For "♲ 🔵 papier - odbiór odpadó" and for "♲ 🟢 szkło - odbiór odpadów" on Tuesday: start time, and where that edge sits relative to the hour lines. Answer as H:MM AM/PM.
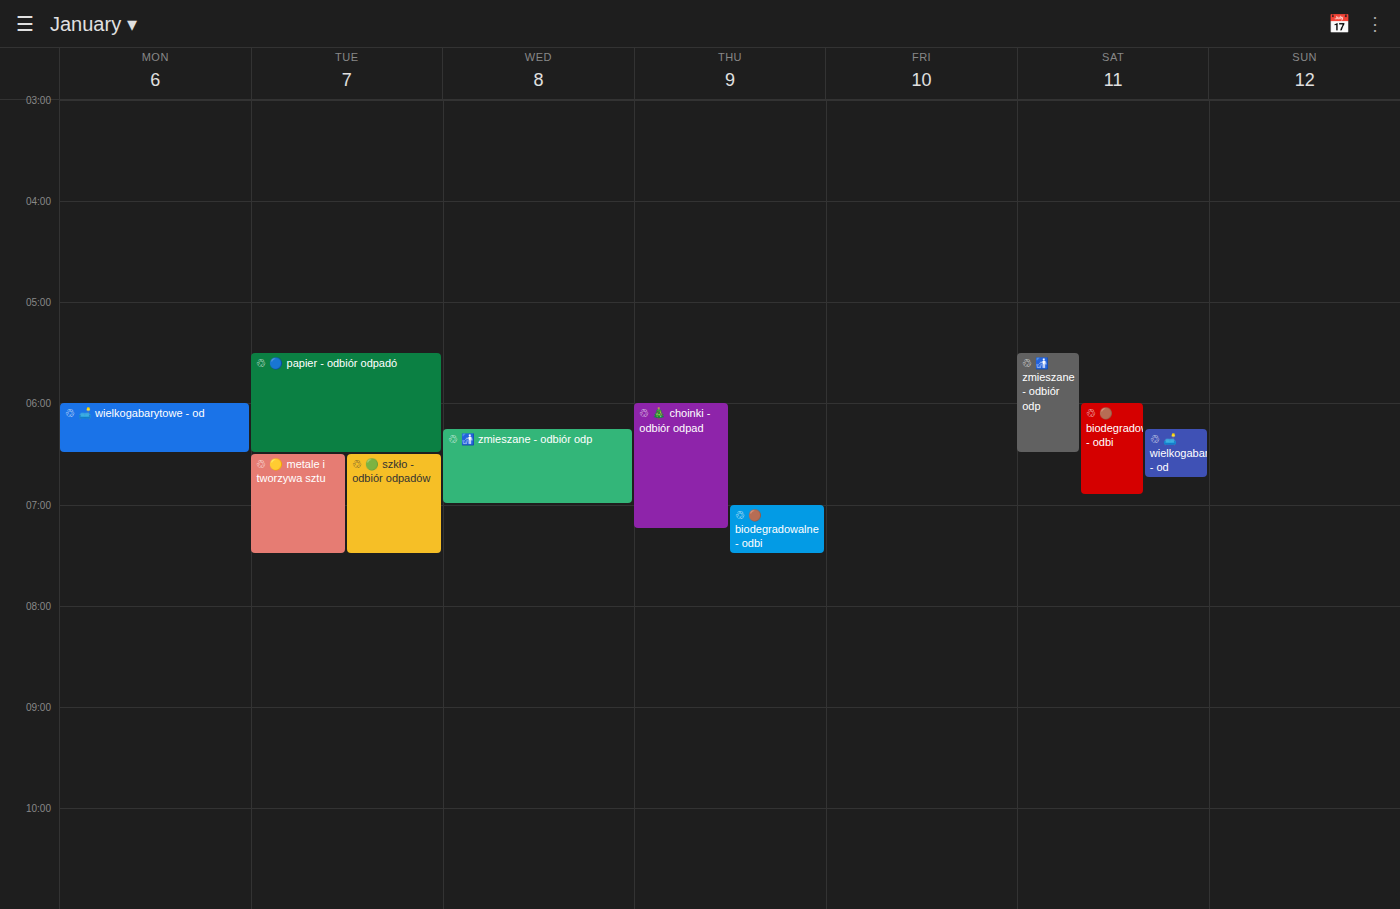
"♲ 🔵 papier - odbiór odpadó": 5:30 AM, halfway between the 5 AM and 6 AM lines. "♲ 🟢 szkło - odbiór odpadów": 6:30 AM, halfway between the 6 AM and 7 AM lines.